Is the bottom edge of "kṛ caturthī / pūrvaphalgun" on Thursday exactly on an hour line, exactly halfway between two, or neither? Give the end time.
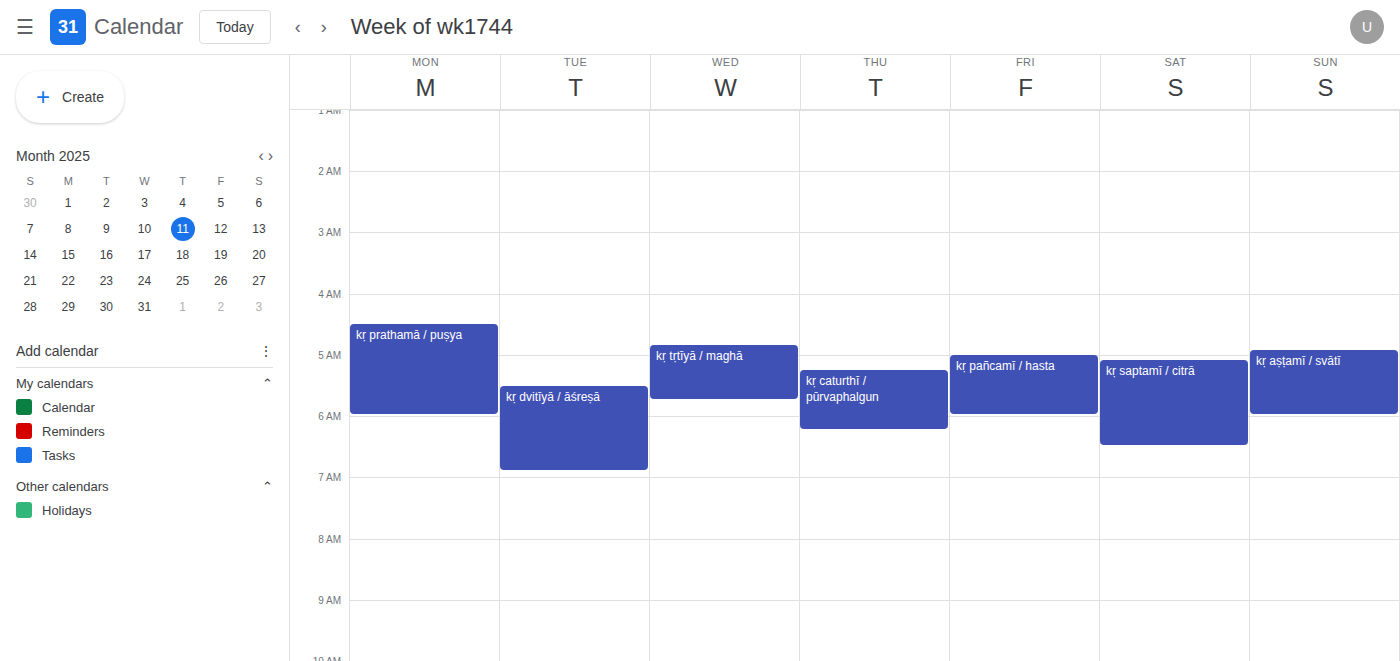
6:15 AM -- neither: a quarter of the way from the 6 AM line to the 7 AM line.